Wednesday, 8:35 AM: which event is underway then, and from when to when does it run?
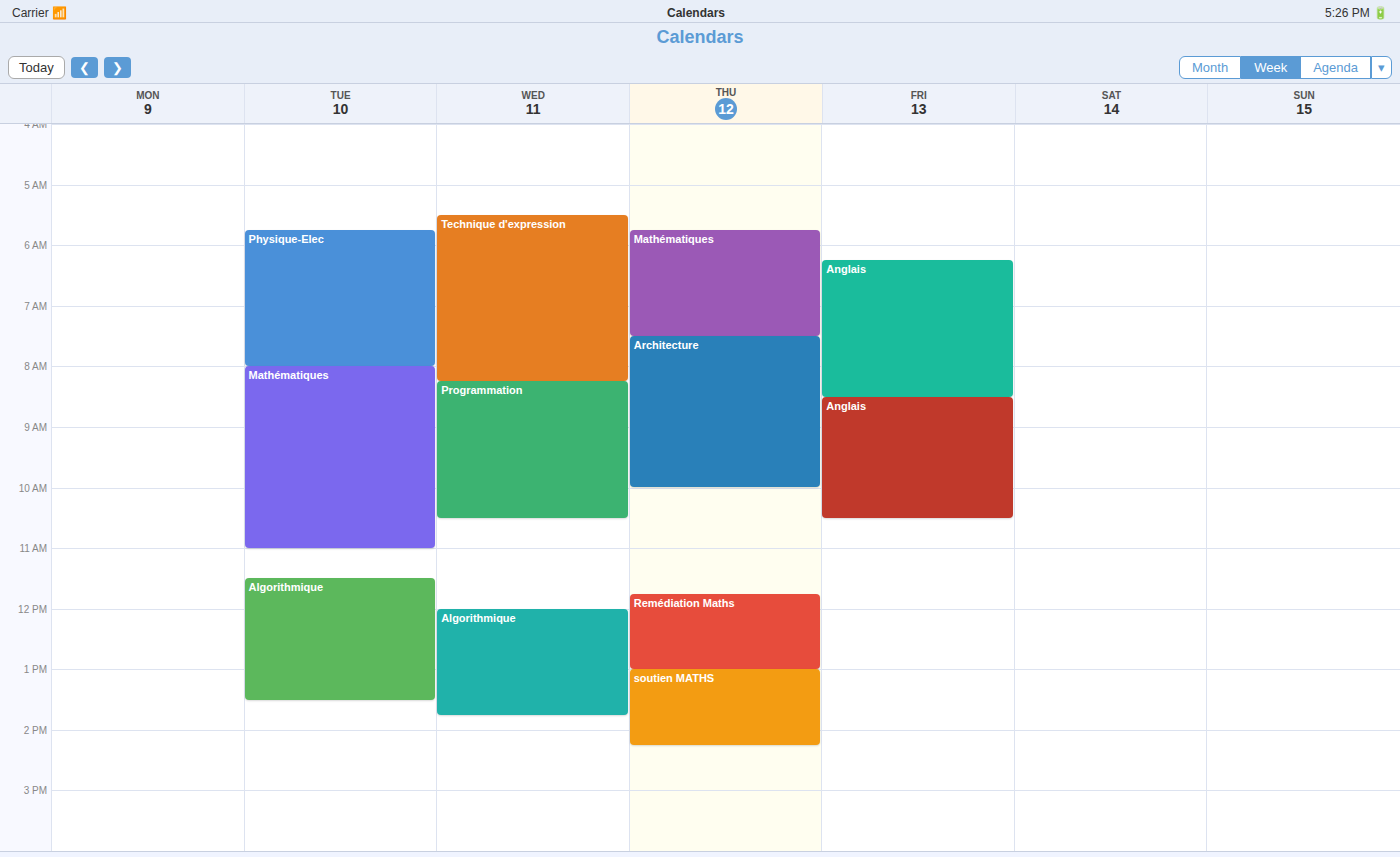
"Programmation", 8:15 AM to 10:30 AM